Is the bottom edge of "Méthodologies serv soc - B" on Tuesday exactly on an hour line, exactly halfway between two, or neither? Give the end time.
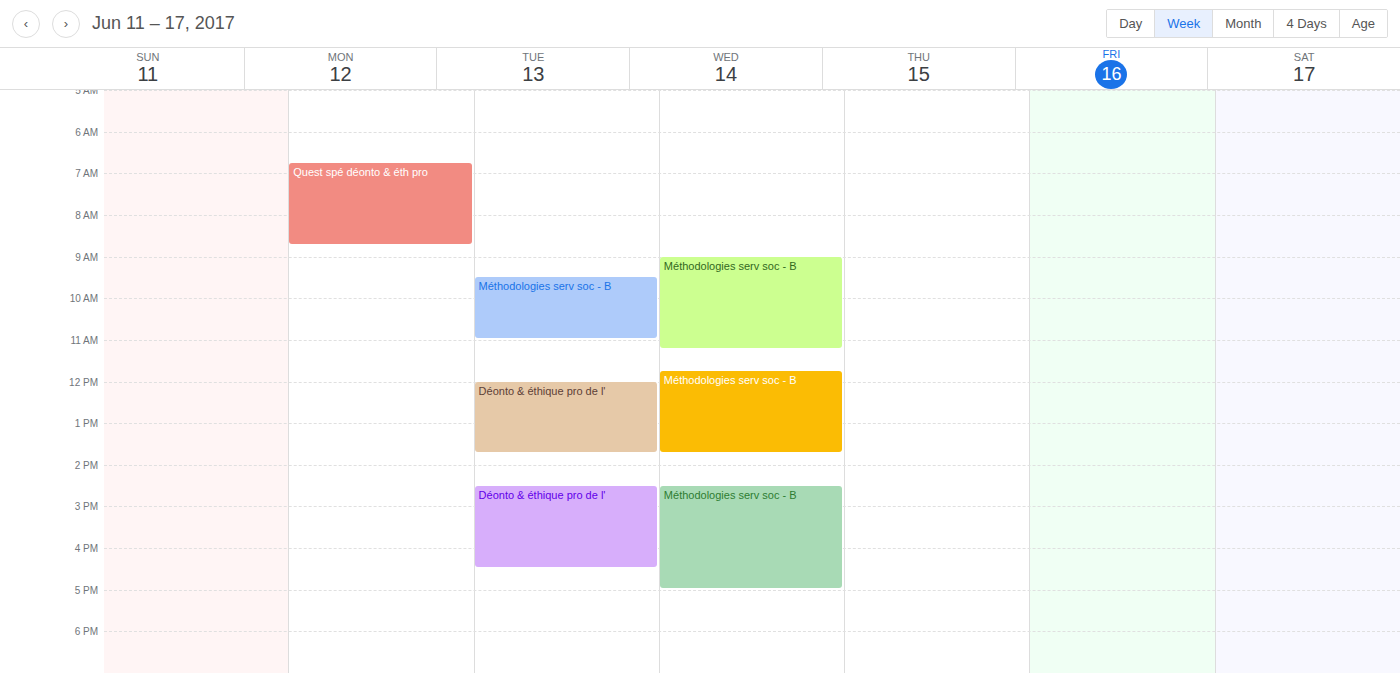
11:00 AM -- exactly on the 11 AM line.